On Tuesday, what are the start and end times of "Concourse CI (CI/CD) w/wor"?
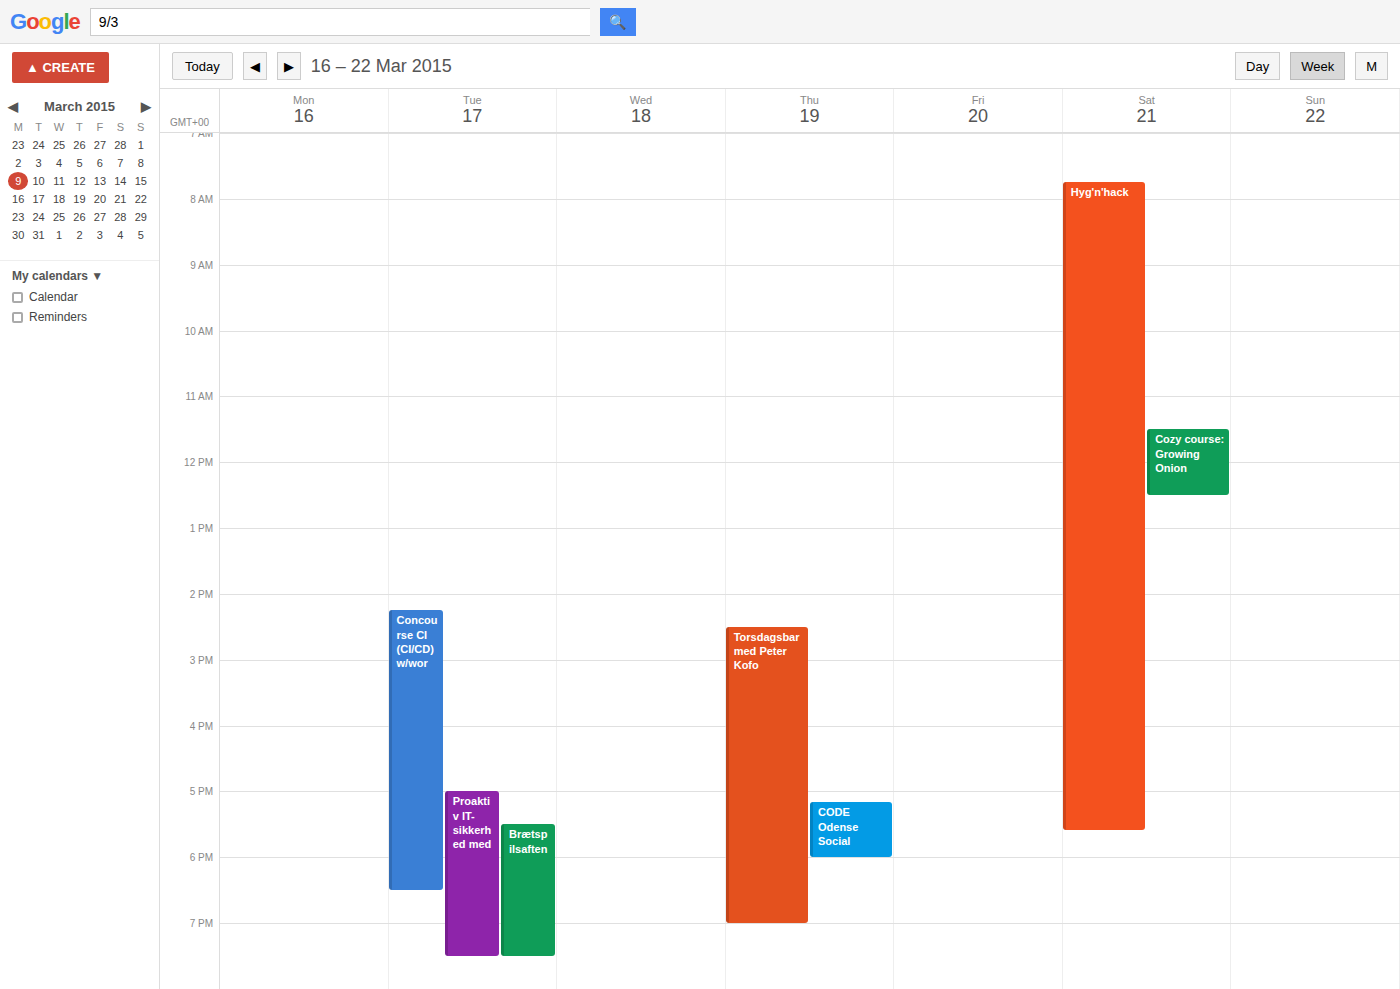
2:15 PM to 6:30 PM